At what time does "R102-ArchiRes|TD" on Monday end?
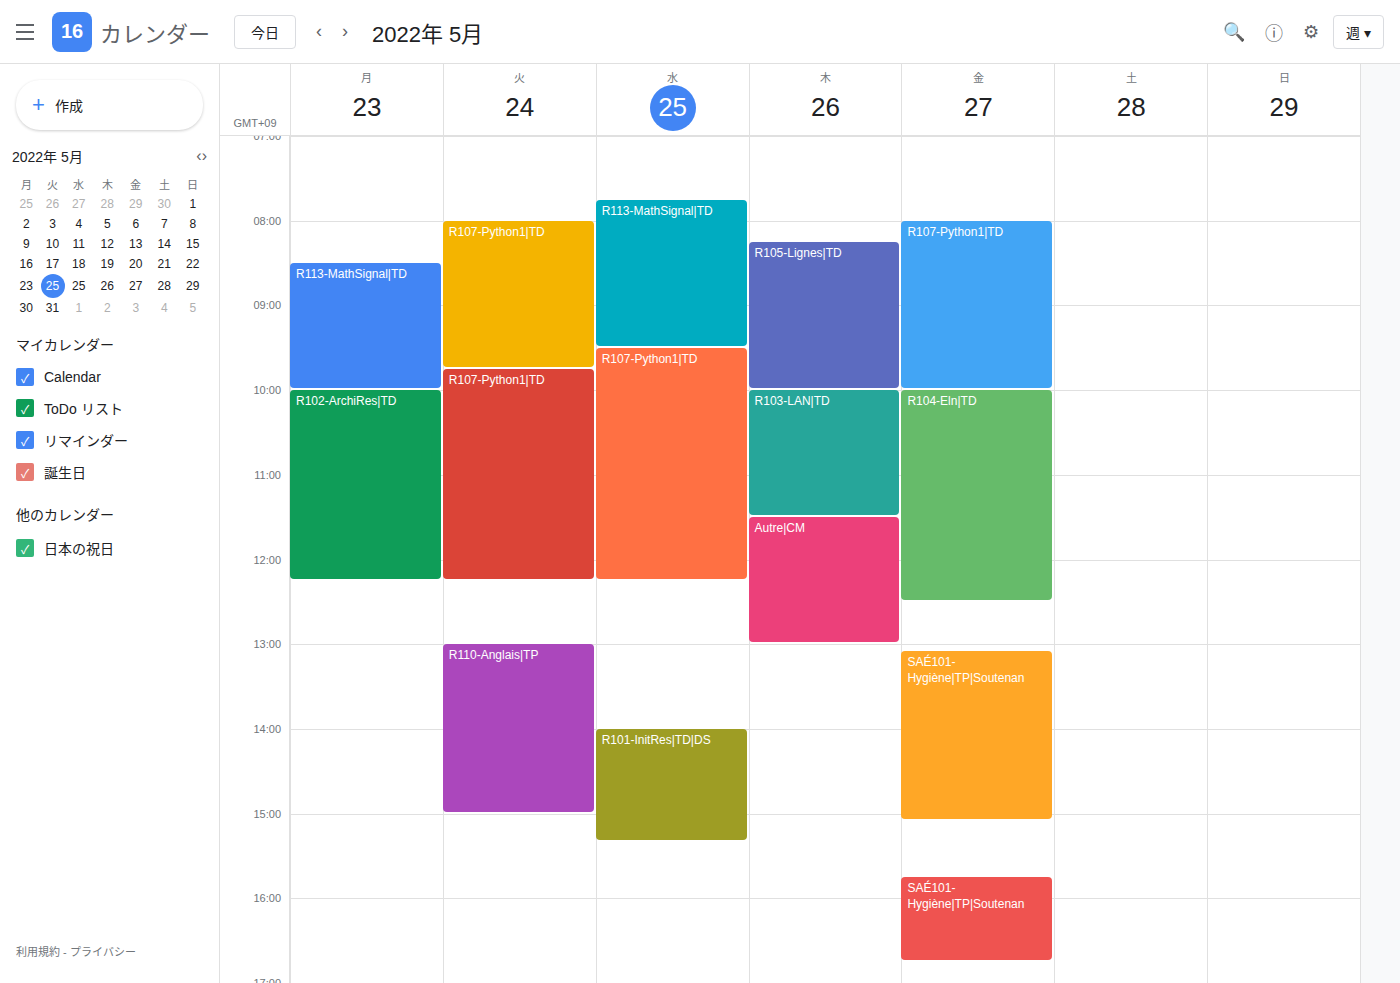
12:15 PM